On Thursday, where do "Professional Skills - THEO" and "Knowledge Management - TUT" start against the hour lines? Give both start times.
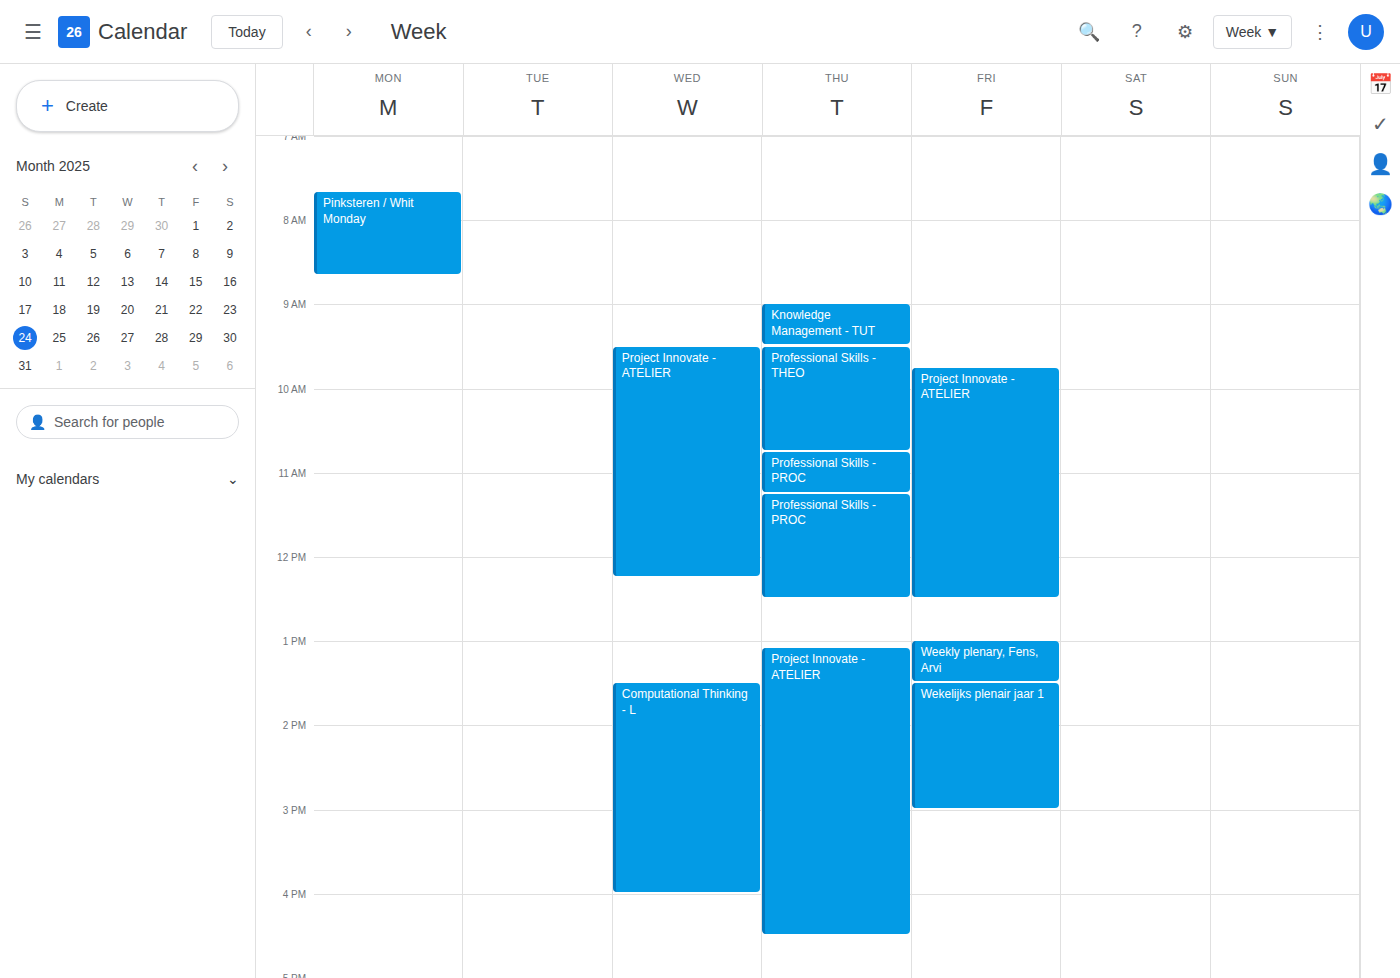
"Professional Skills - THEO": 09:30, halfway between the 09:00 and 10:00 lines. "Knowledge Management - TUT": 09:00, exactly on the 09:00 line.